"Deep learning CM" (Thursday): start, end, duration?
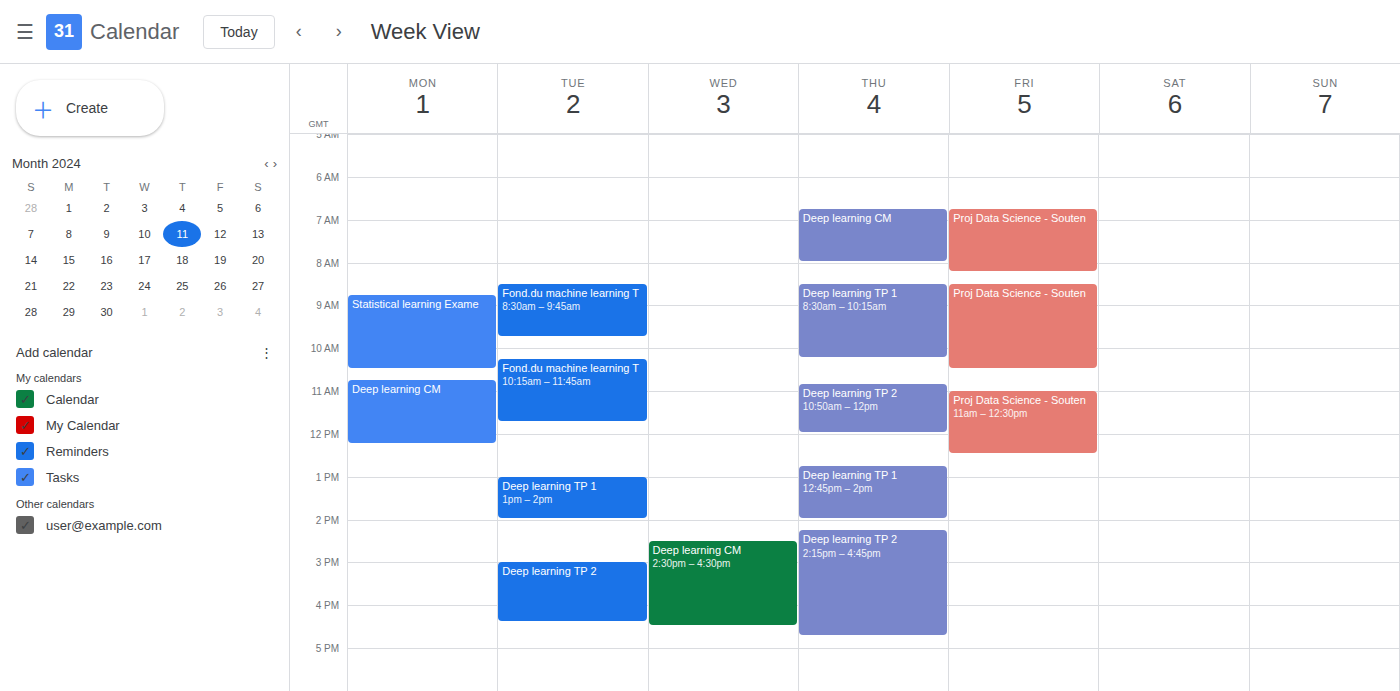
6:45 AM to 8:00 AM, 1 hour 15 minutes